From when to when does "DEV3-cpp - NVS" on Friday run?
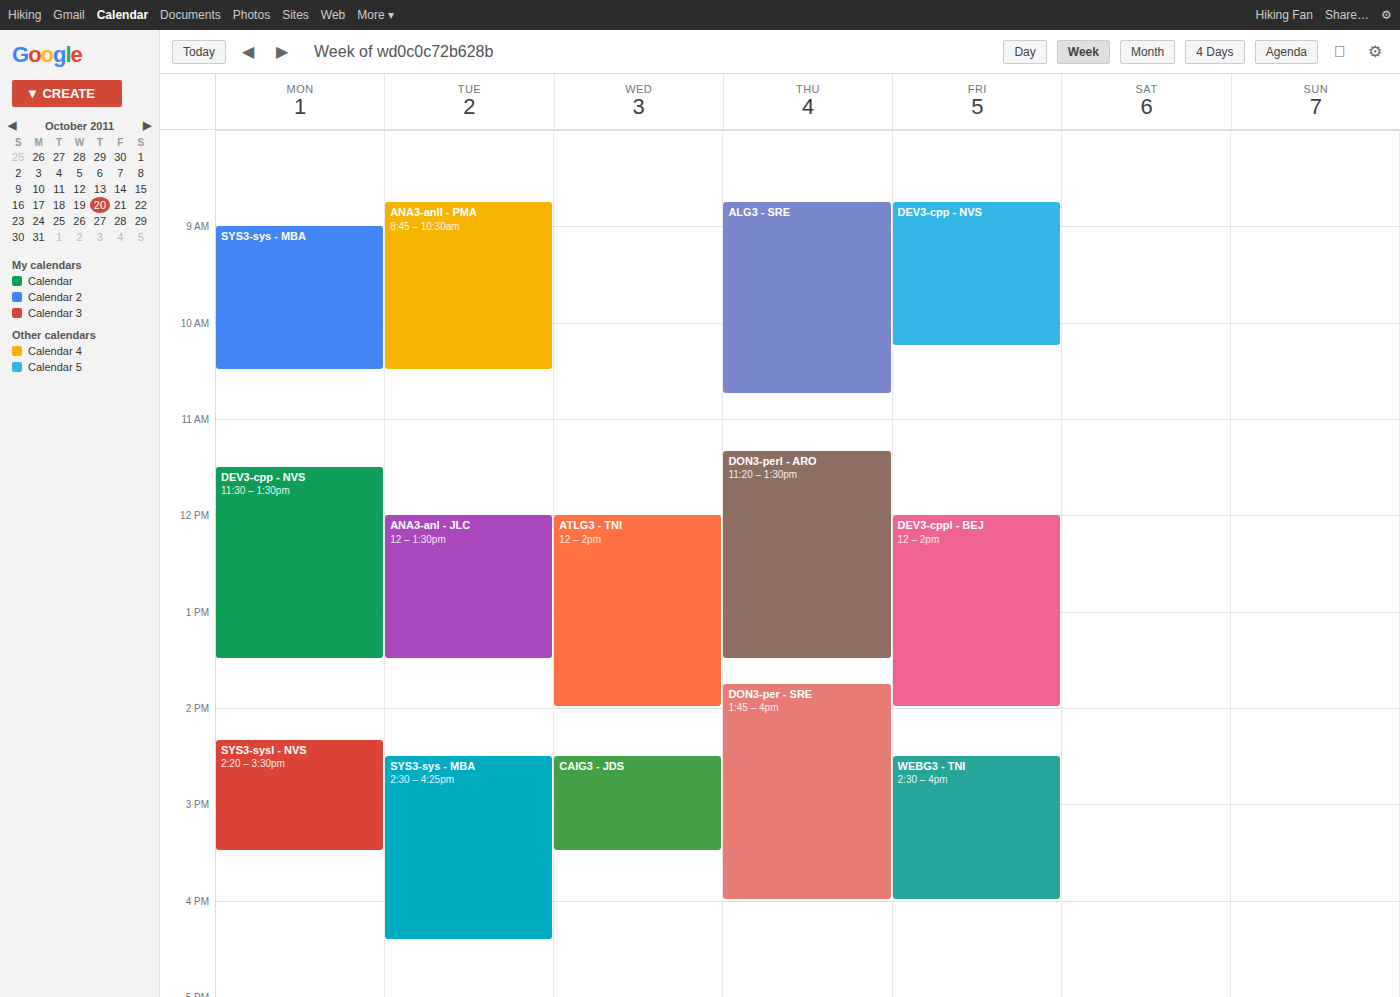
8:45 AM to 10:15 AM